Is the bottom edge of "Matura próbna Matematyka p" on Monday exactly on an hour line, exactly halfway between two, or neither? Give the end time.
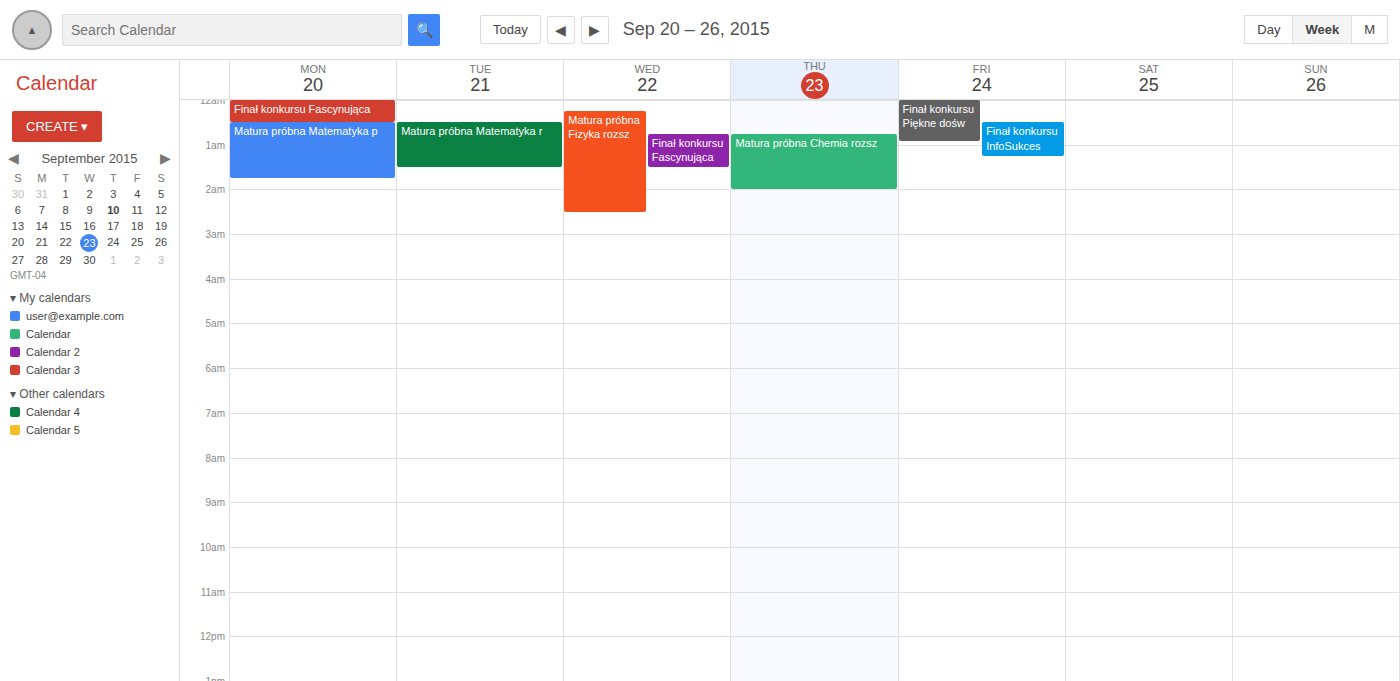
1:45 AM -- neither: three quarters of the way from the 1 AM line to the 2 AM line.